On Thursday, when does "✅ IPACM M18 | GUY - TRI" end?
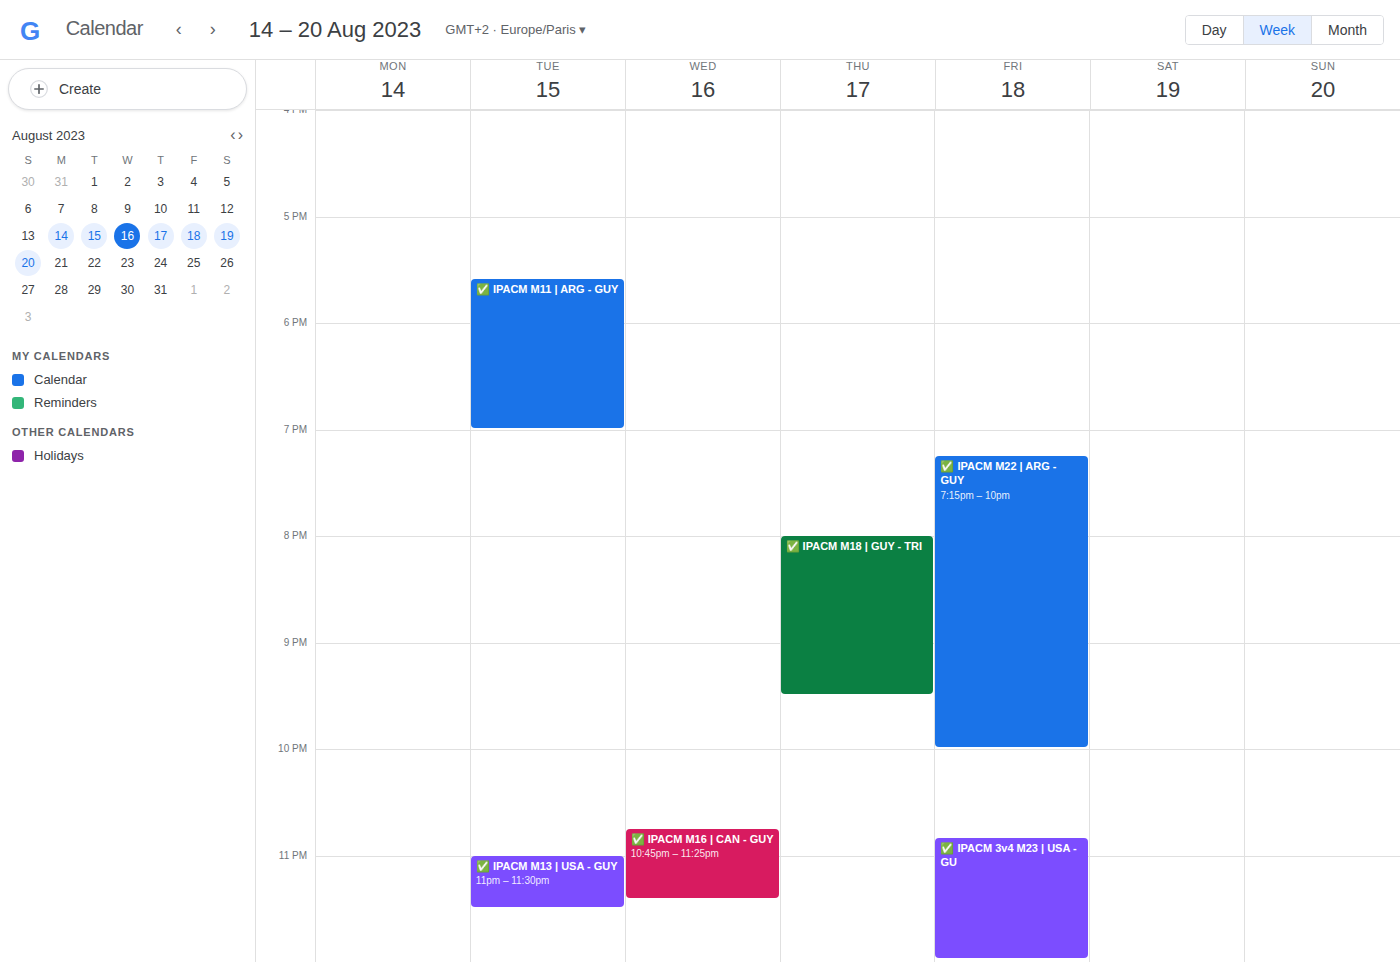
9:30 PM